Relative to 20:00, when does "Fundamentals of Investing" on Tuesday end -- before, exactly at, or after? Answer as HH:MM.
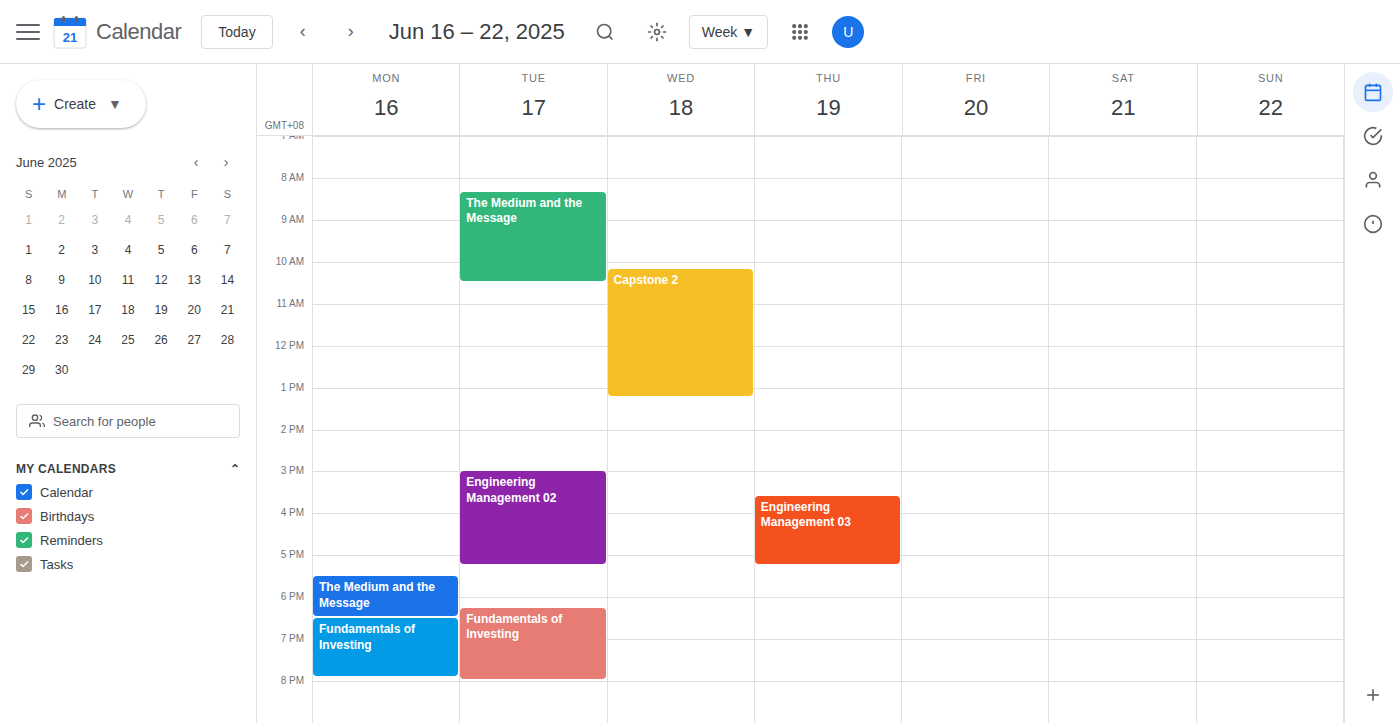
20:00 -- exactly at 20:00, on the 20:00 line.